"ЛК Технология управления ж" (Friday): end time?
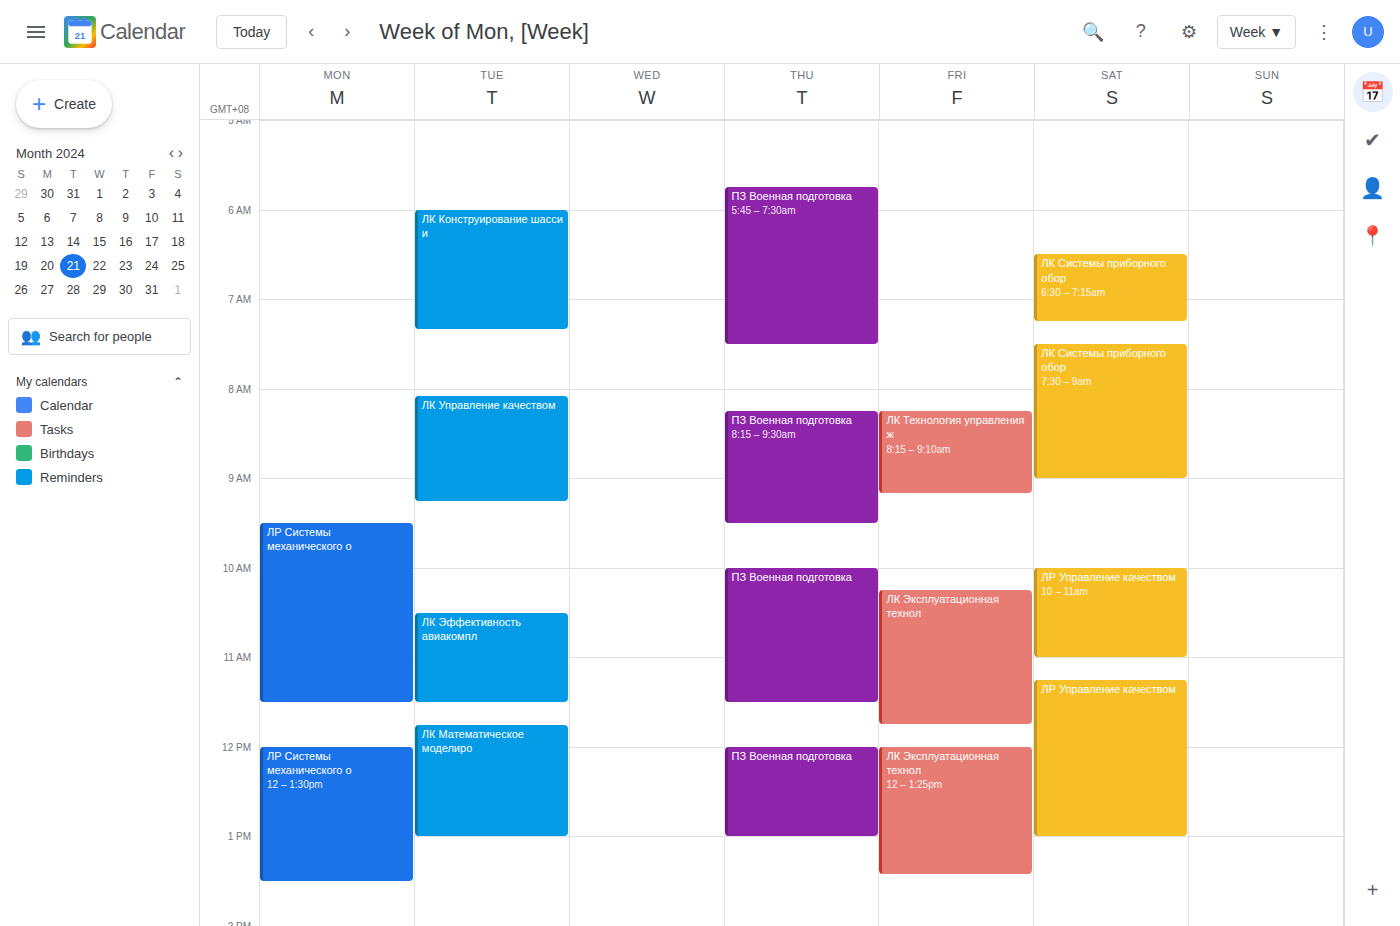
9:10 AM